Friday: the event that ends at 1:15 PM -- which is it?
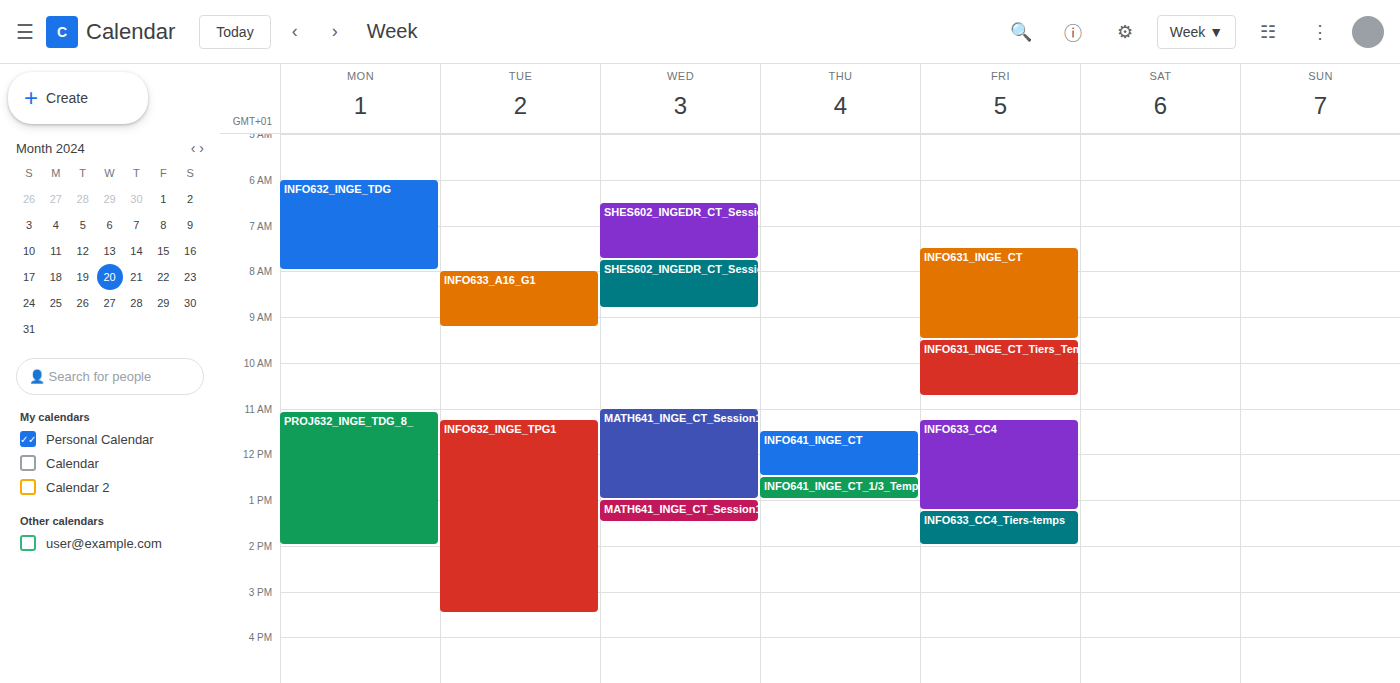
"INFO633_CC4"